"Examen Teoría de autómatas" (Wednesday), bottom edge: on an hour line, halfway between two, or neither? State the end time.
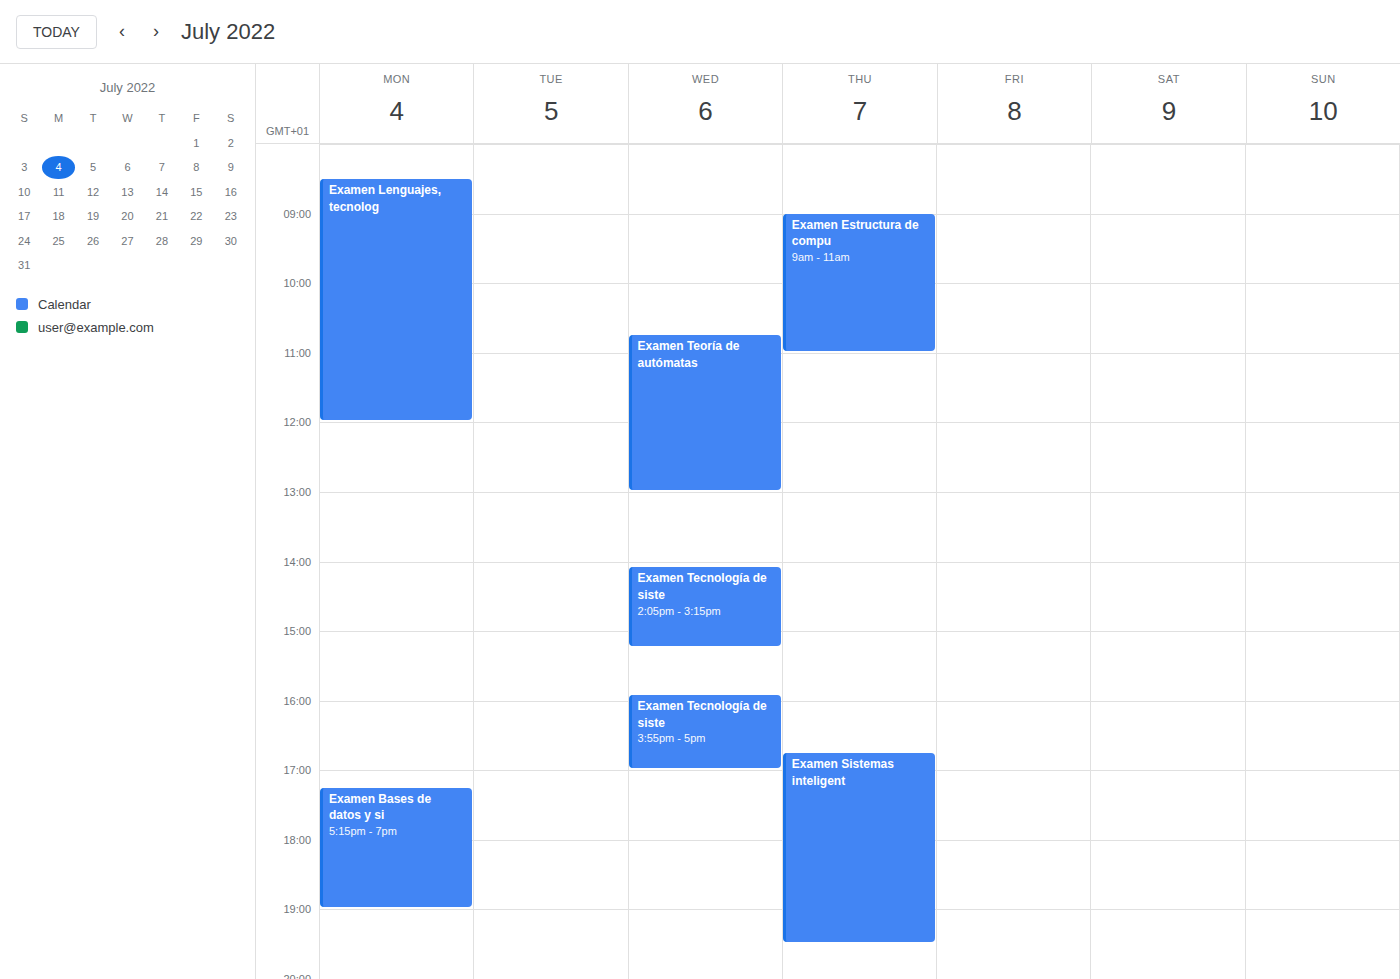
1:00 PM -- exactly on the 1 PM line.